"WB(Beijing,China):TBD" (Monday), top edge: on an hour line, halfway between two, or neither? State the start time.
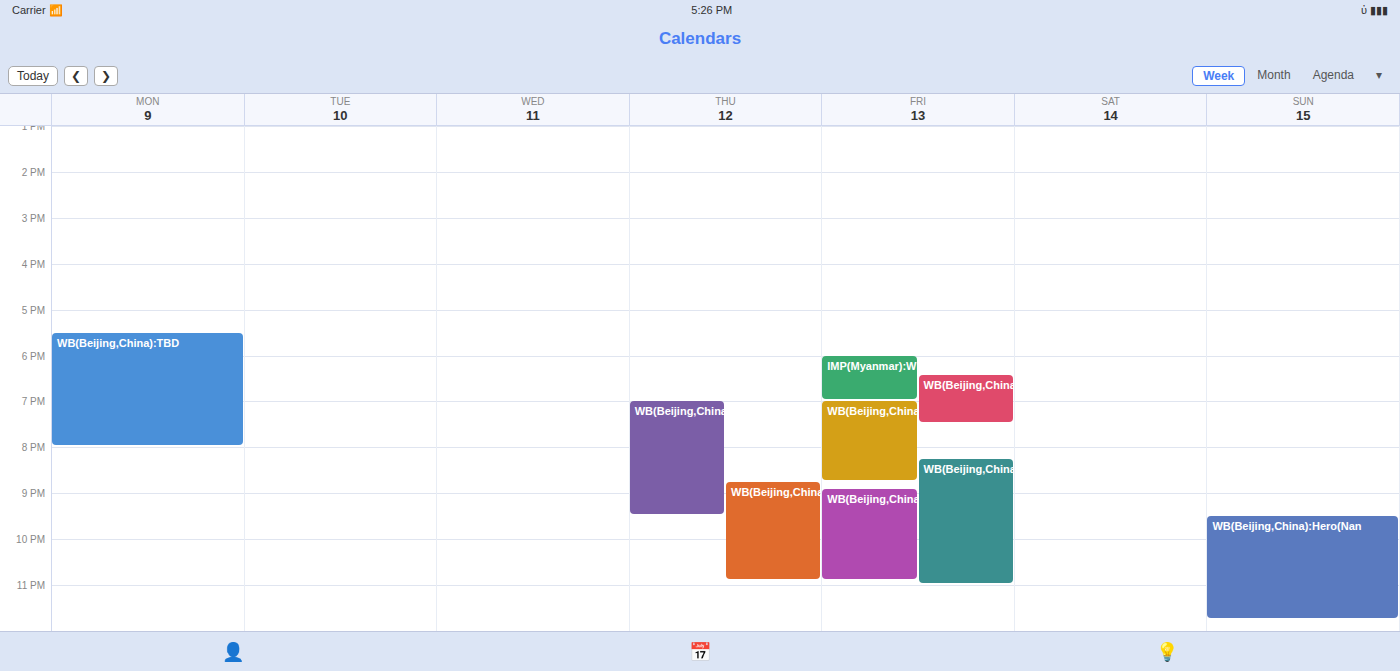
5:30 PM -- halfway between the 5 PM and 6 PM lines.